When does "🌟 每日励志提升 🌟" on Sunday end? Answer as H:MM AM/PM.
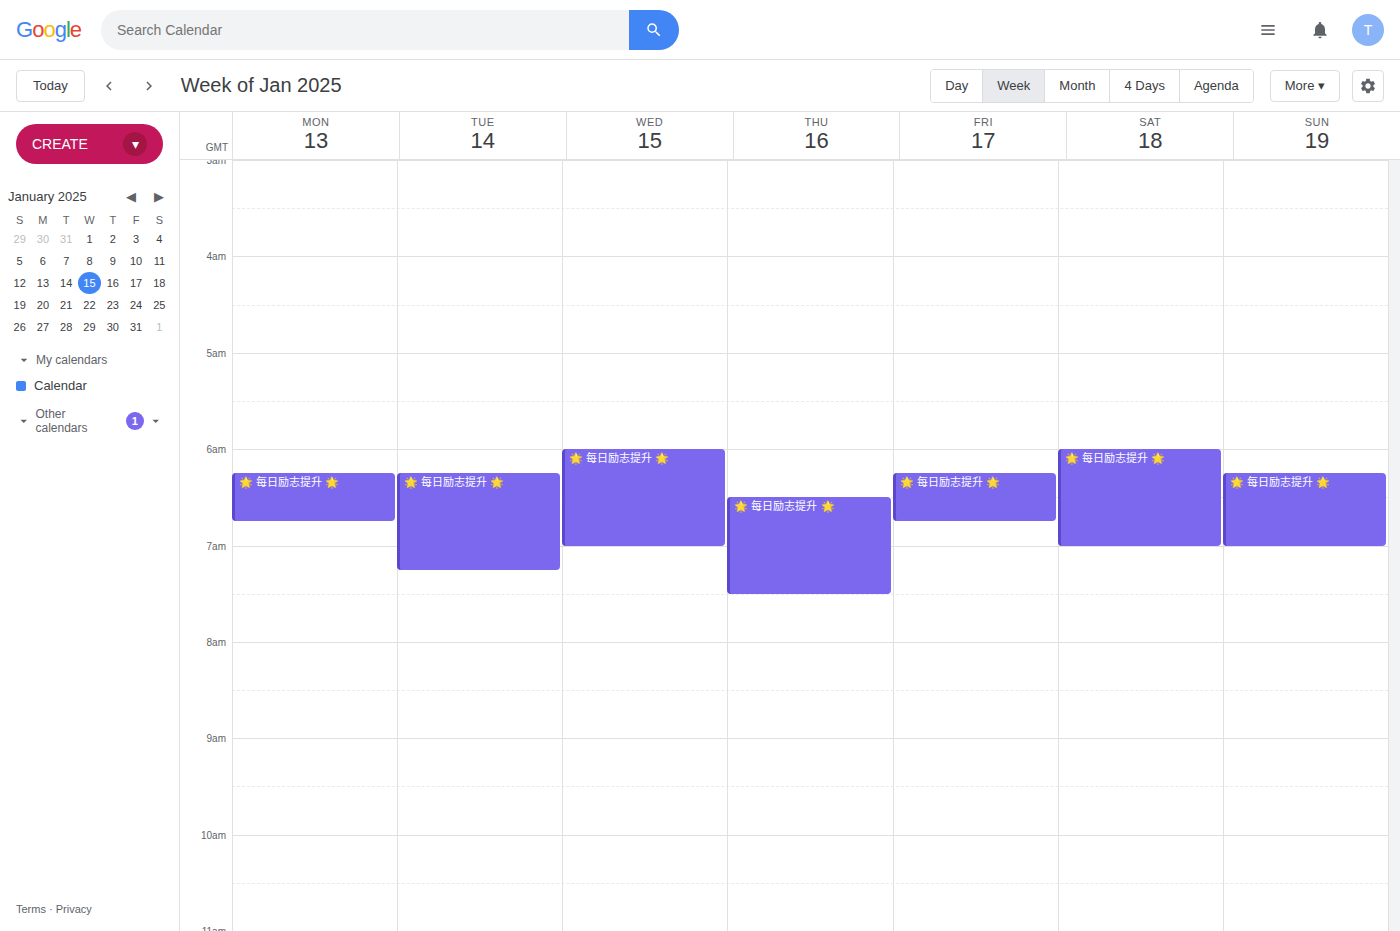
7:00 AM